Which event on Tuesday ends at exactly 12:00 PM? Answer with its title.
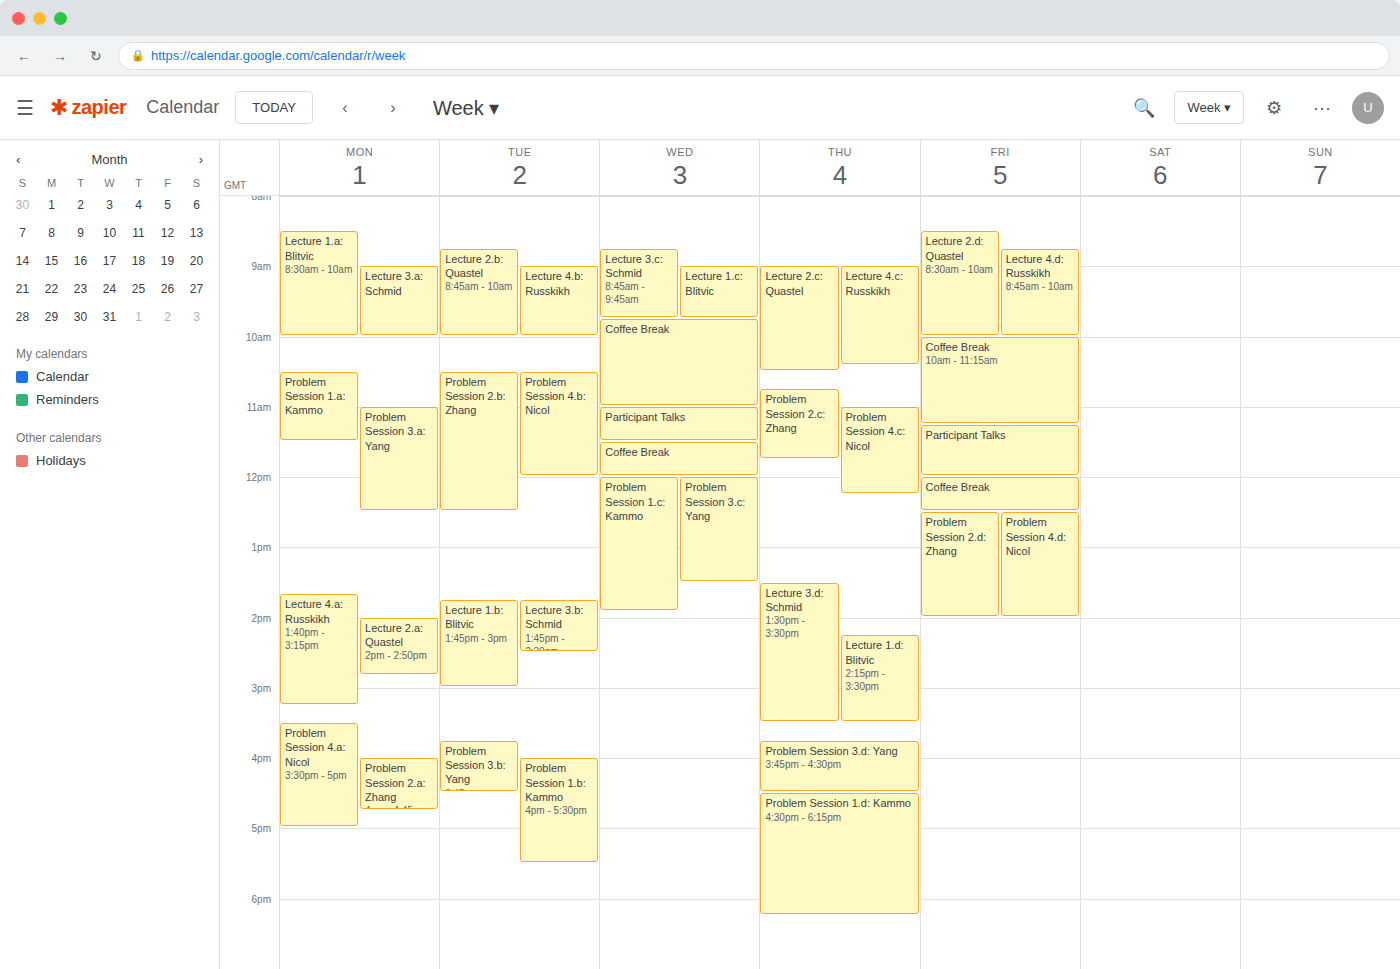
"Problem Session 4.b: Nicol"